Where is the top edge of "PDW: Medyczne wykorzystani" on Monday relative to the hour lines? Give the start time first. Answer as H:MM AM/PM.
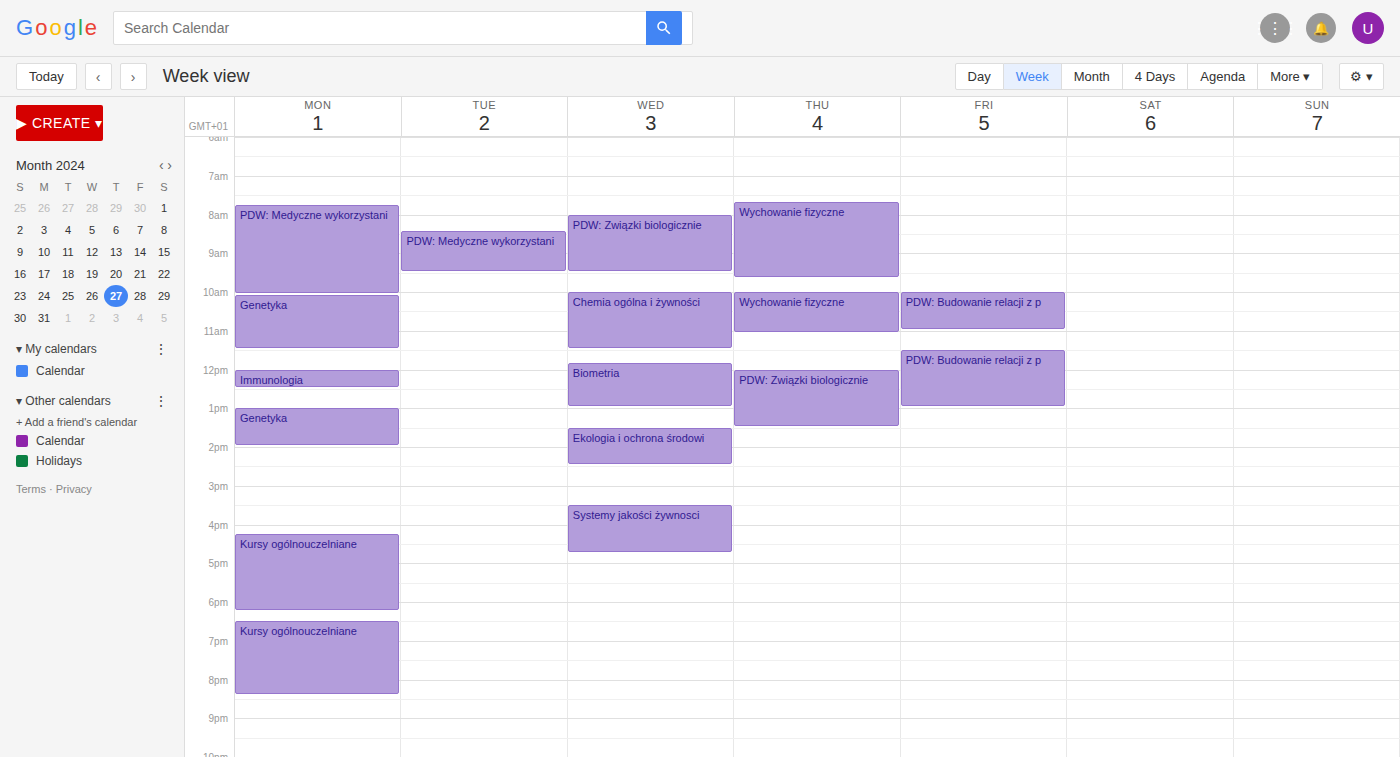
7:45 AM -- neither: three quarters of the way from the 7 AM line to the 8 AM line.